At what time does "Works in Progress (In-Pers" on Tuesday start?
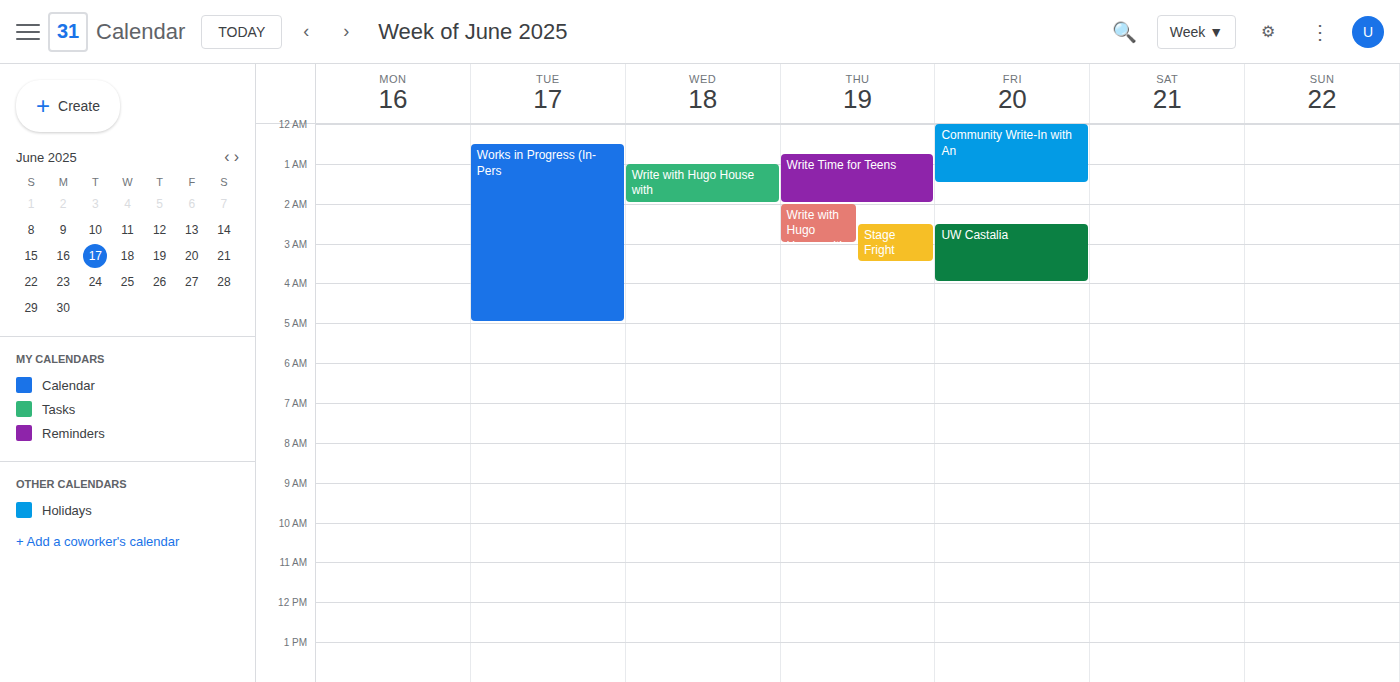
12:30 AM